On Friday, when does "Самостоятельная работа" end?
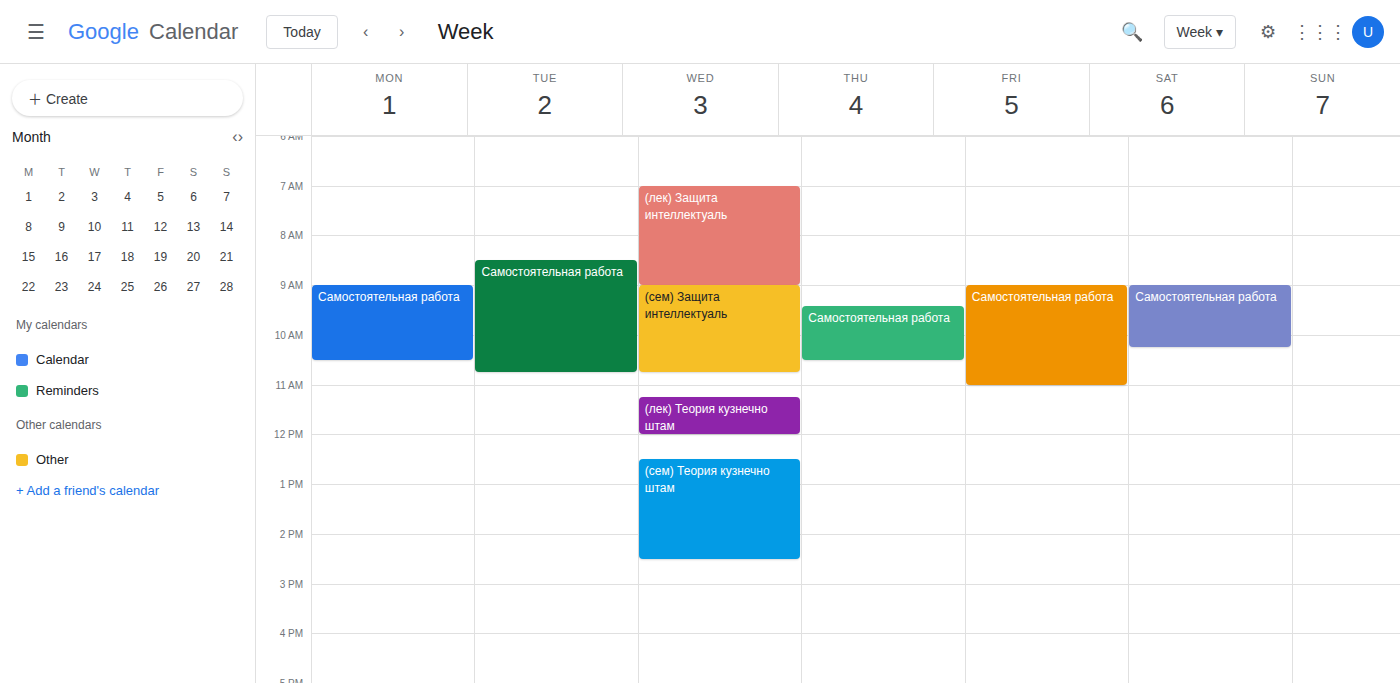
11:00 AM